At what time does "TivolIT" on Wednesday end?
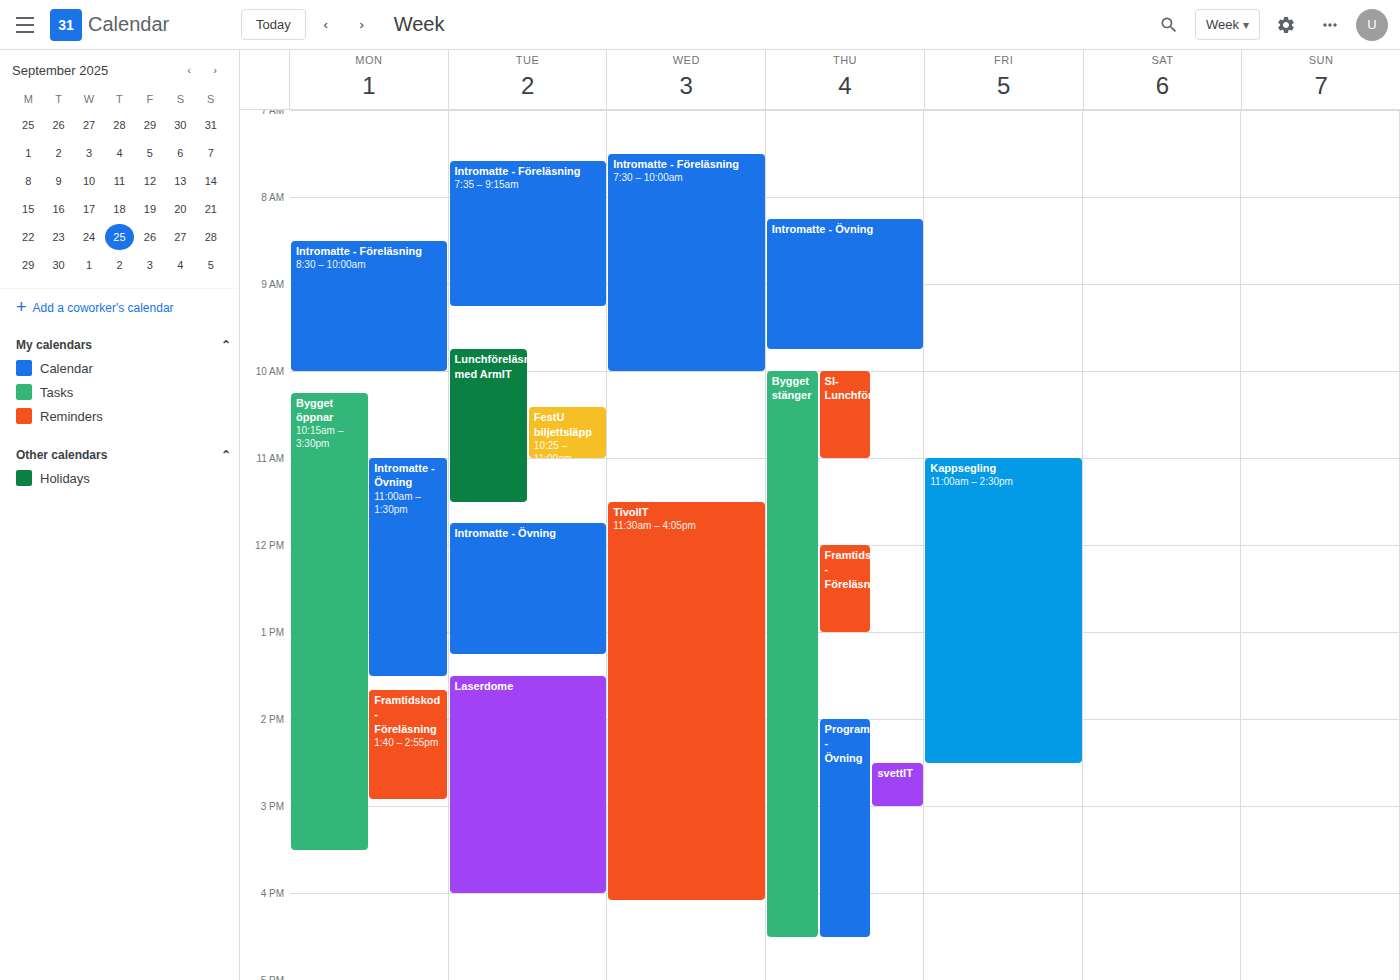
16:05